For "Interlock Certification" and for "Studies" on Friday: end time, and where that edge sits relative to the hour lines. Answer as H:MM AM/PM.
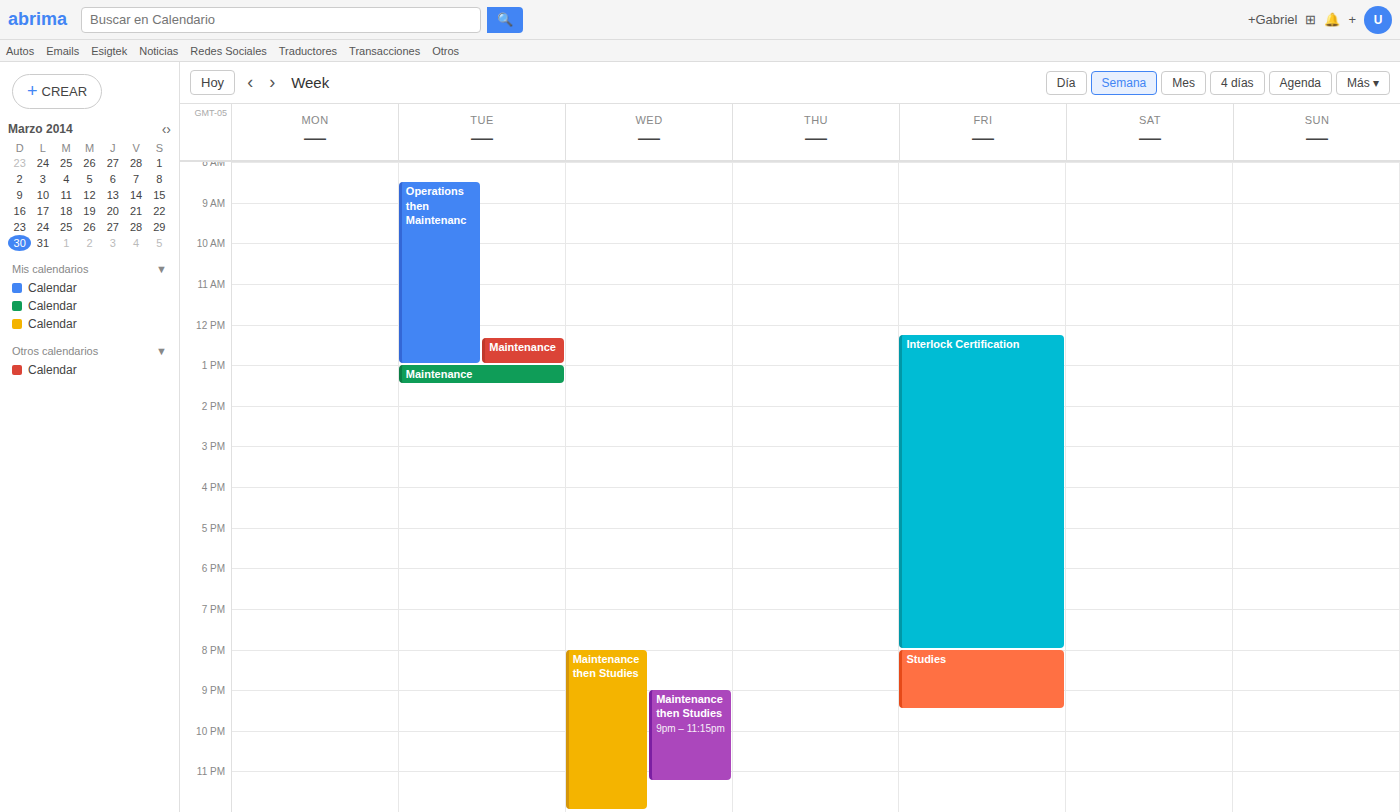
"Interlock Certification": 8:00 PM, exactly on the 8 PM line. "Studies": 9:30 PM, halfway between the 9 PM and 10 PM lines.